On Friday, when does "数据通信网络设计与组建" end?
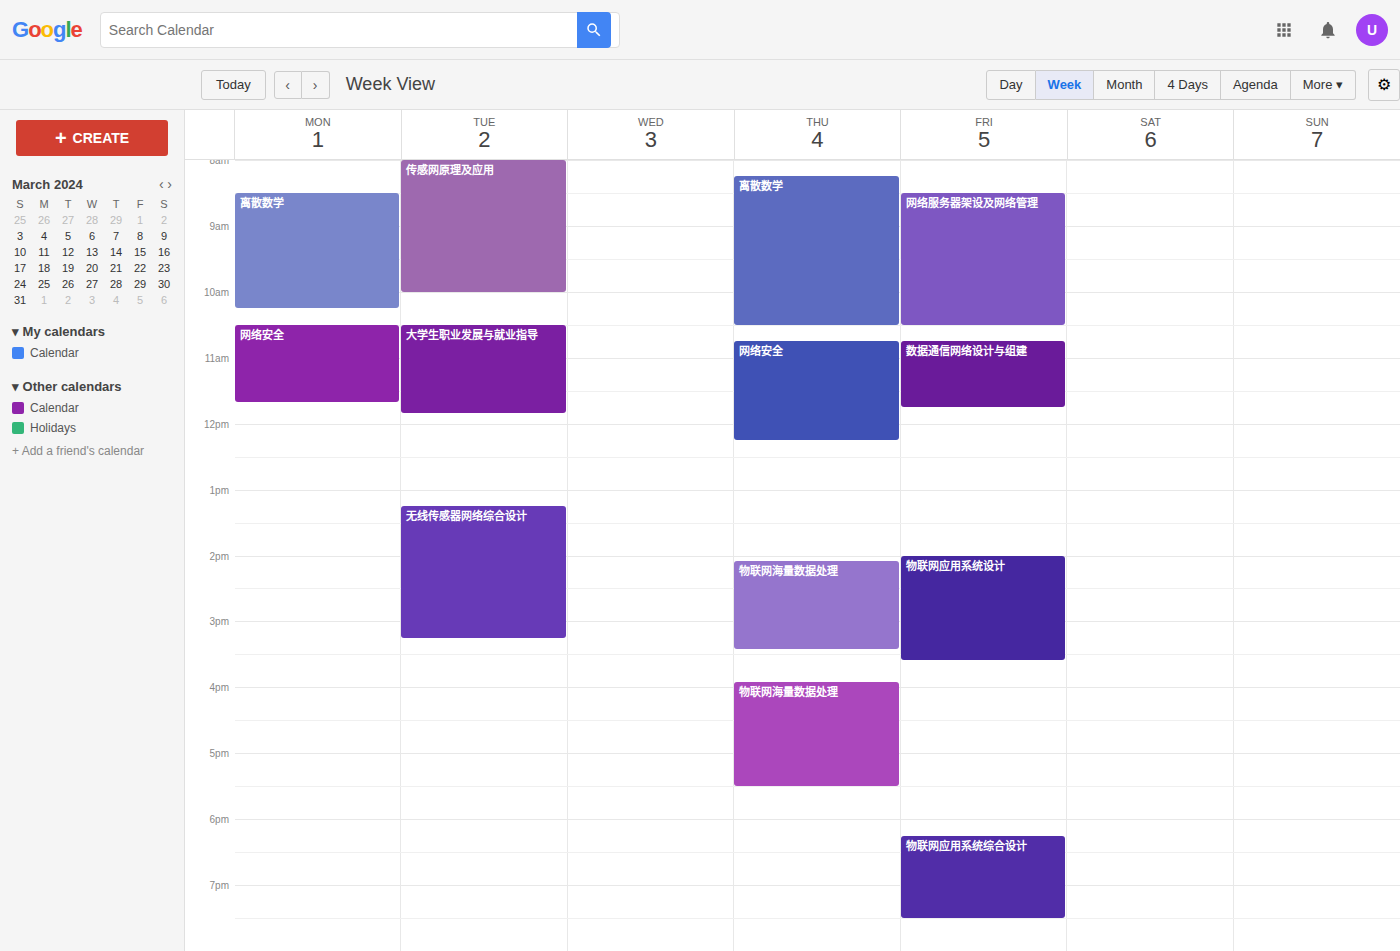
11:45 AM